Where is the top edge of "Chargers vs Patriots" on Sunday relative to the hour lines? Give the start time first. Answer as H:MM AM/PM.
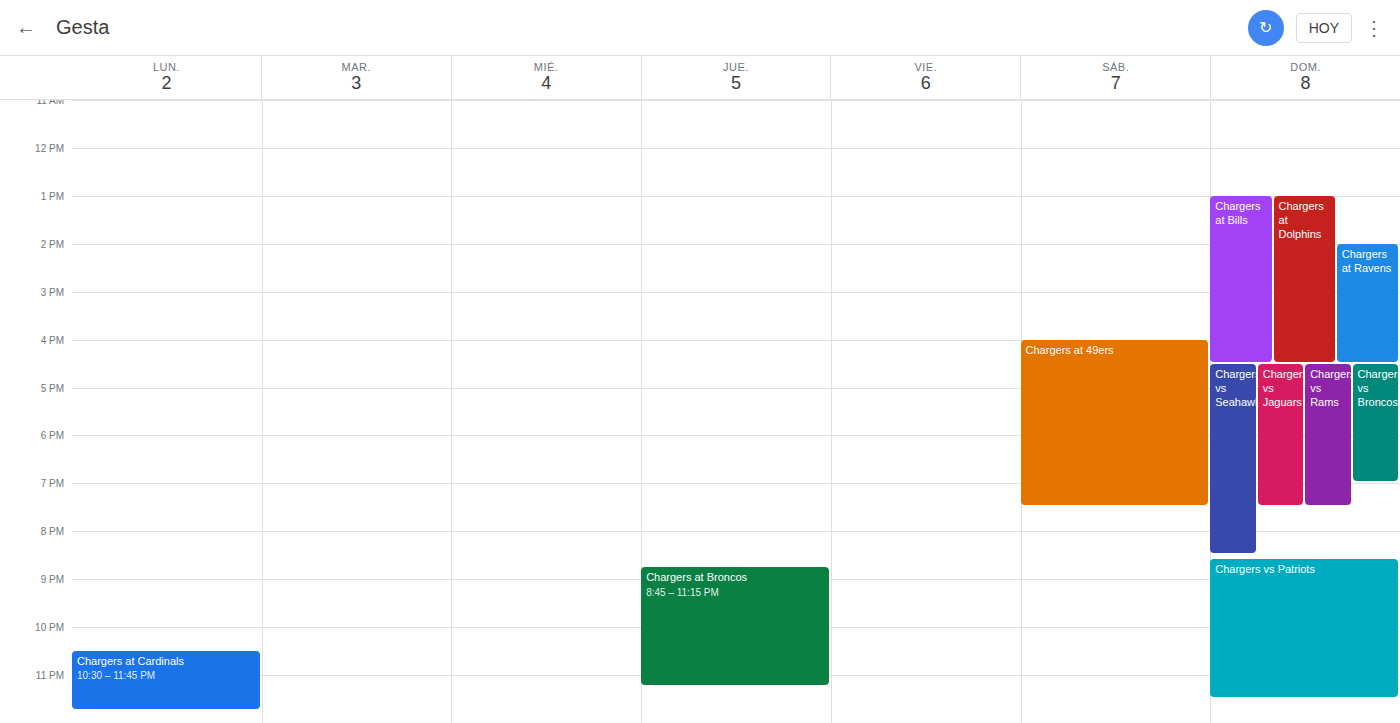
8:35 PM -- neither: 35 minutes below the 8 PM line and 25 minutes above the 9 PM line.